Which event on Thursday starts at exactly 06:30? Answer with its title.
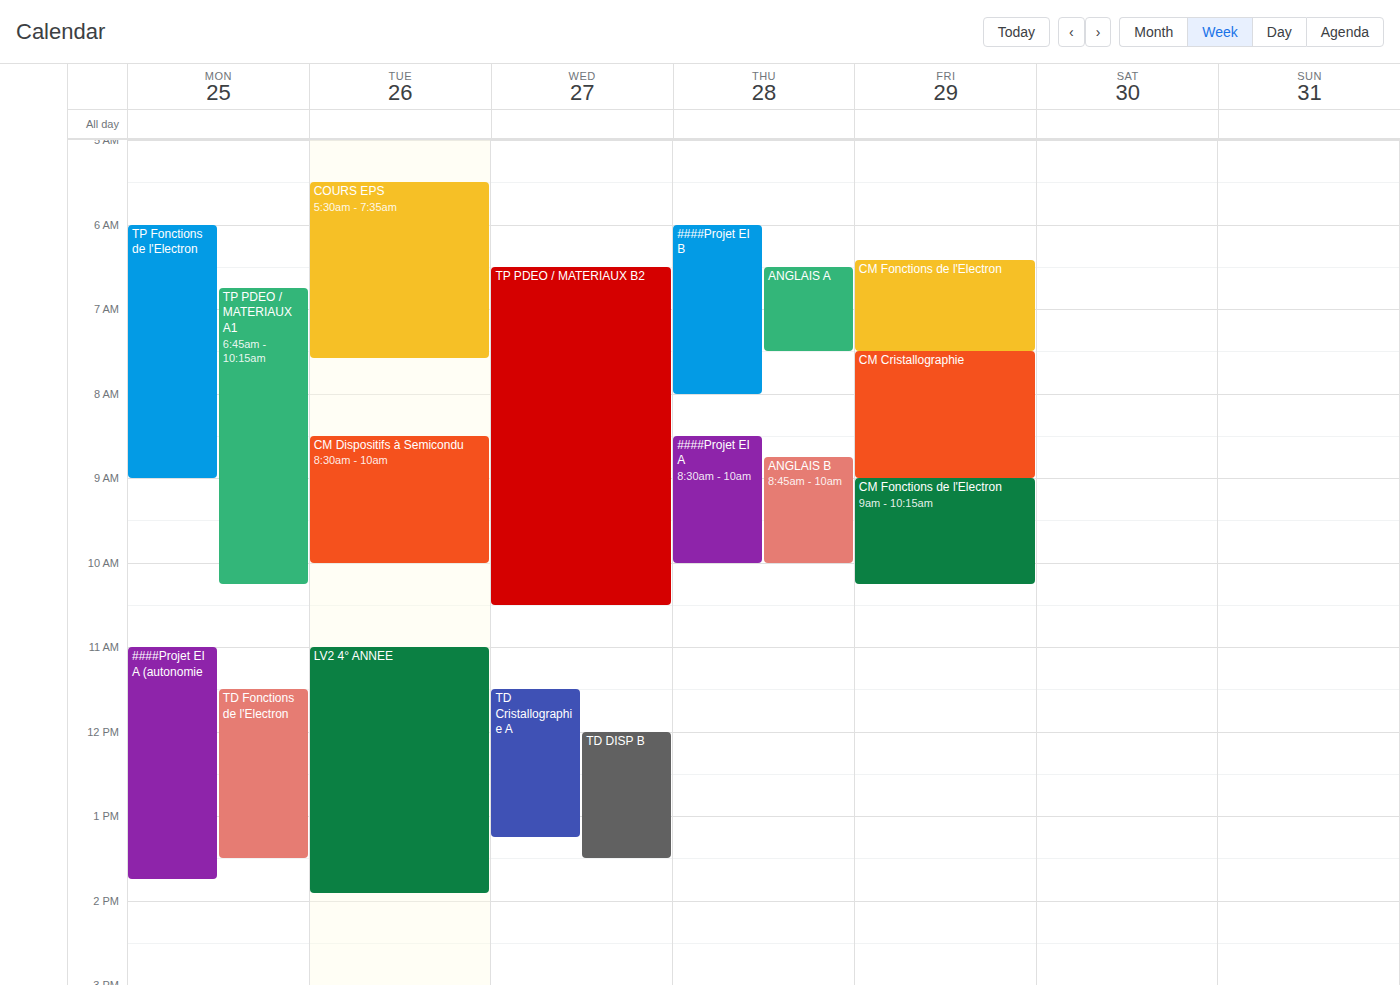
"ANGLAIS A"